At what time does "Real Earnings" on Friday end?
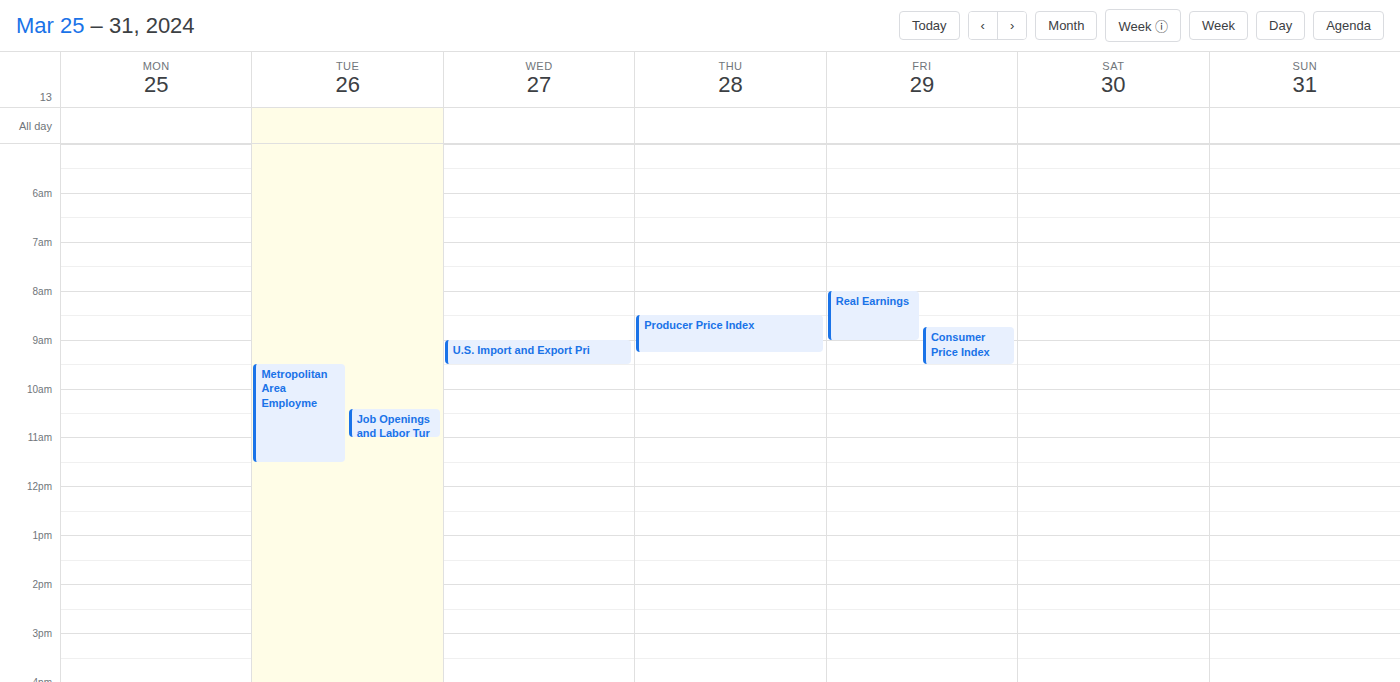
9:00 AM